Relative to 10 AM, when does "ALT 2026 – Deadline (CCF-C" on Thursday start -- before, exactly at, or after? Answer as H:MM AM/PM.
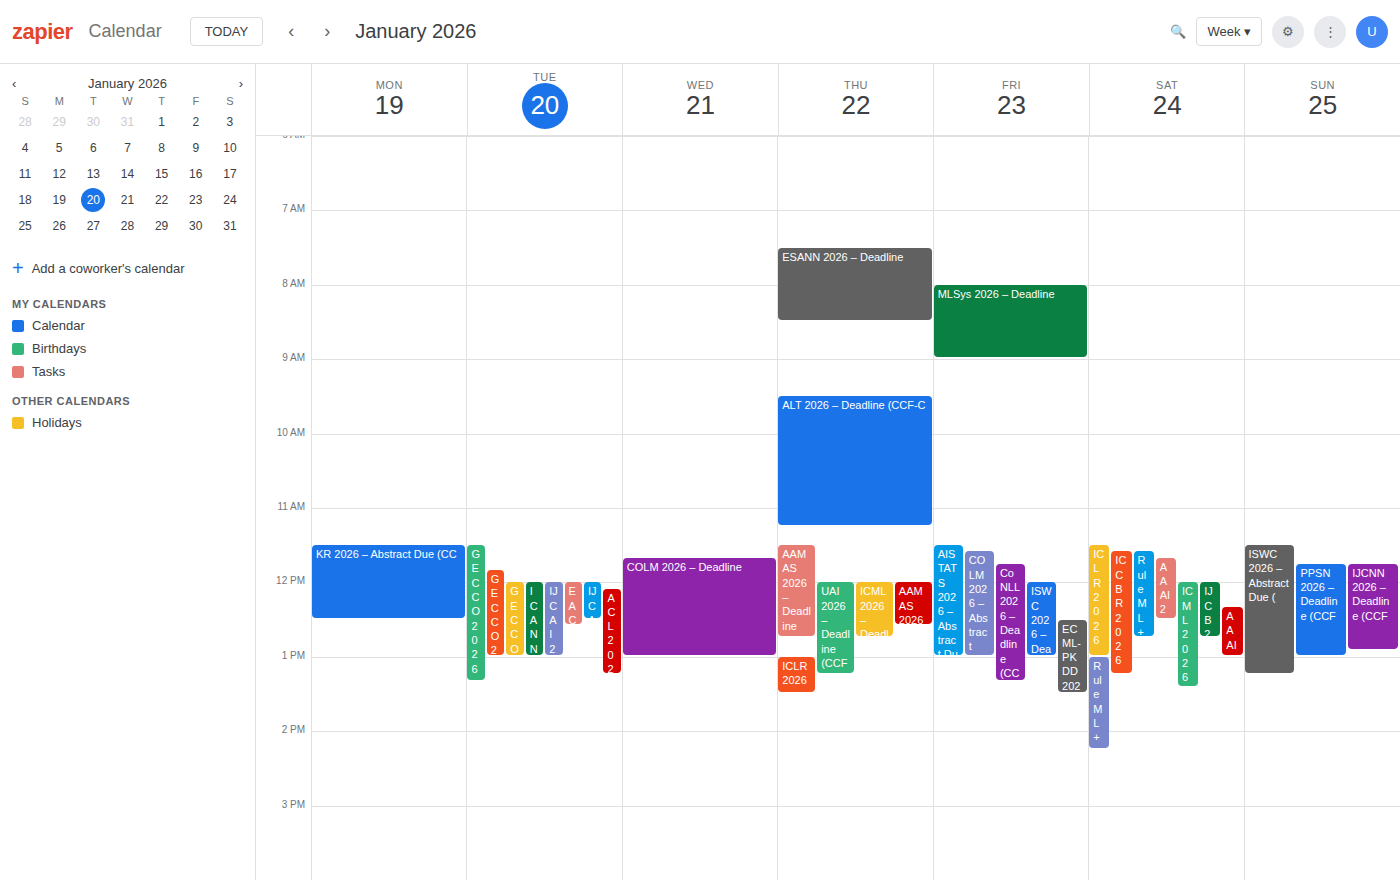
9:30 AM -- before 10 AM, 30 minutes above the 10 AM line.